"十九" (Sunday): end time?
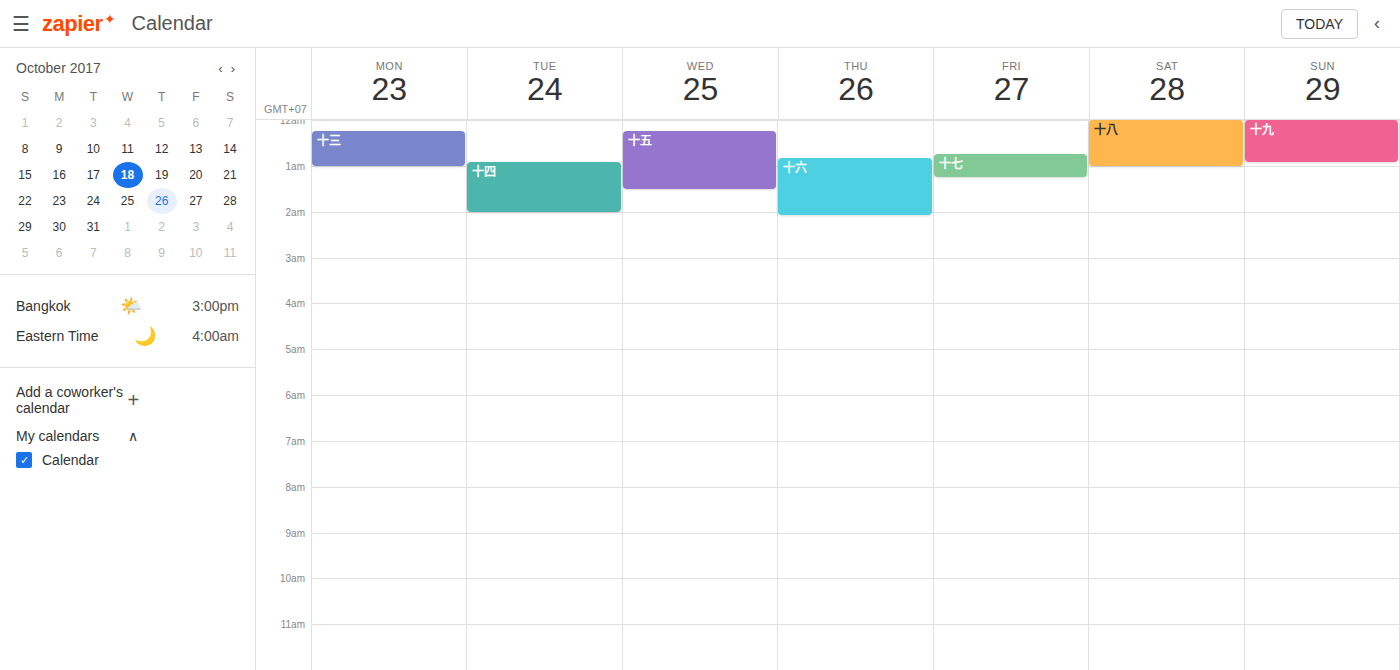
12:55 AM